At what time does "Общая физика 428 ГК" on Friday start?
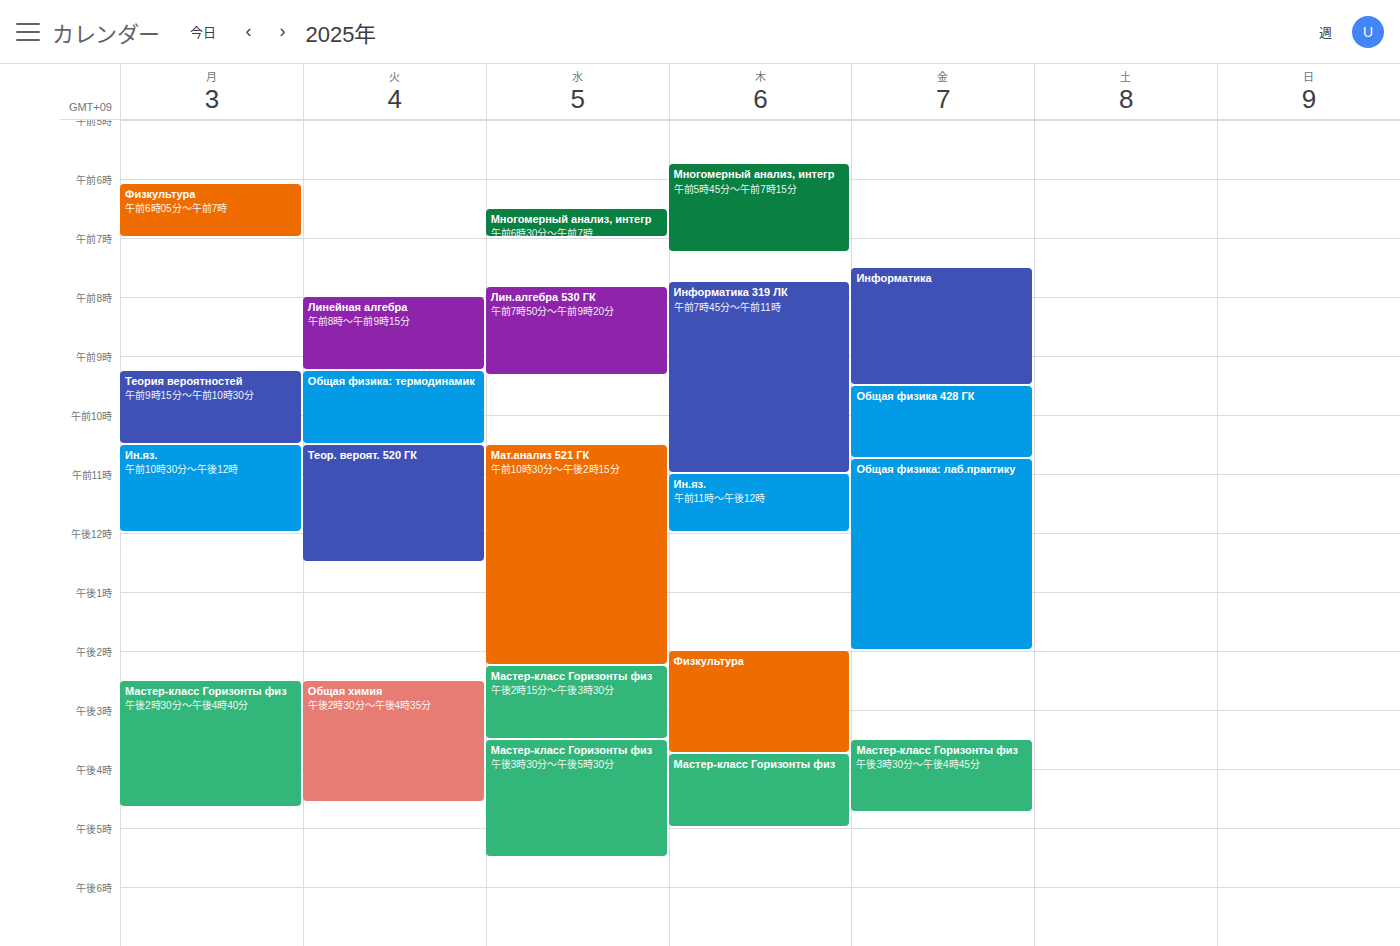
9:30 AM